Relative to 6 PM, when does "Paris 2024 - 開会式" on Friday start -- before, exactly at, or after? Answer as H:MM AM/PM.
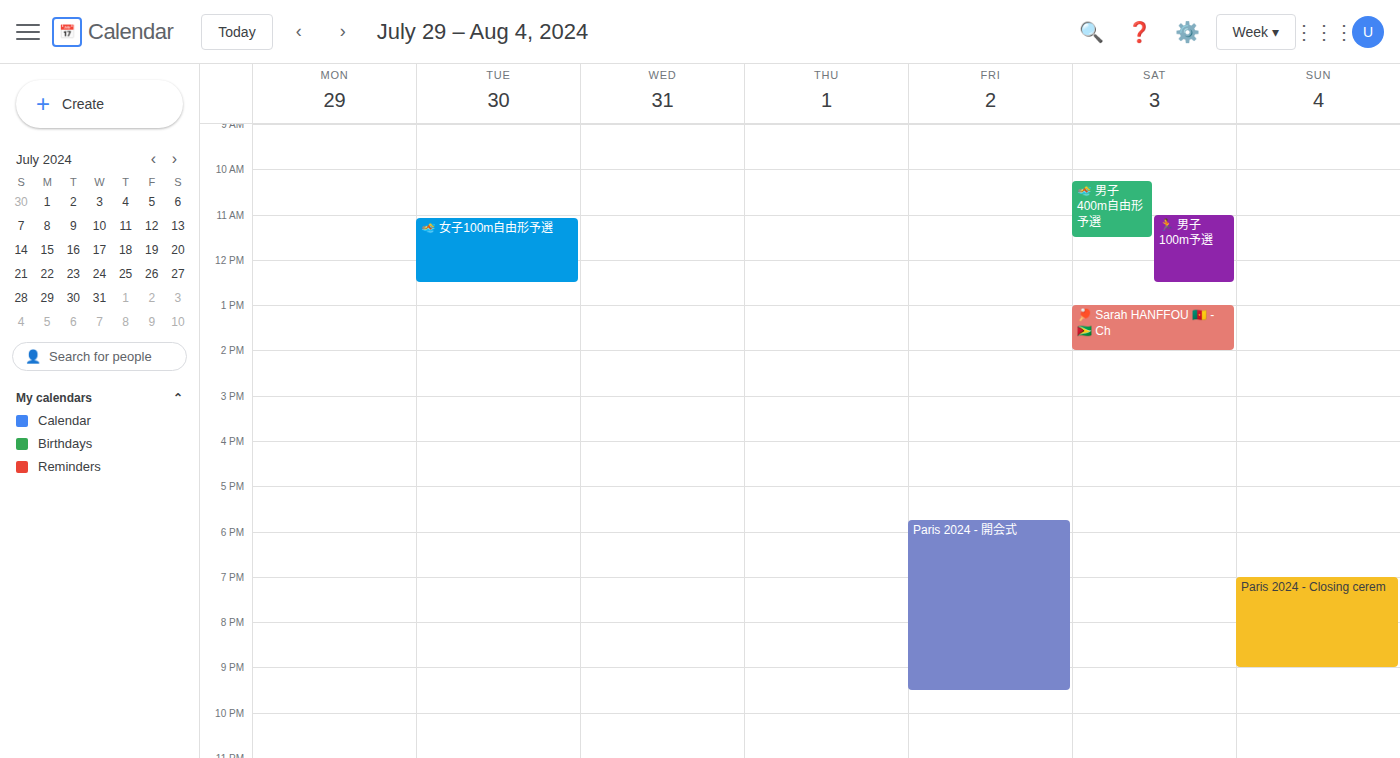
5:45 PM -- before 6 PM, 15 minutes above the 6 PM line.